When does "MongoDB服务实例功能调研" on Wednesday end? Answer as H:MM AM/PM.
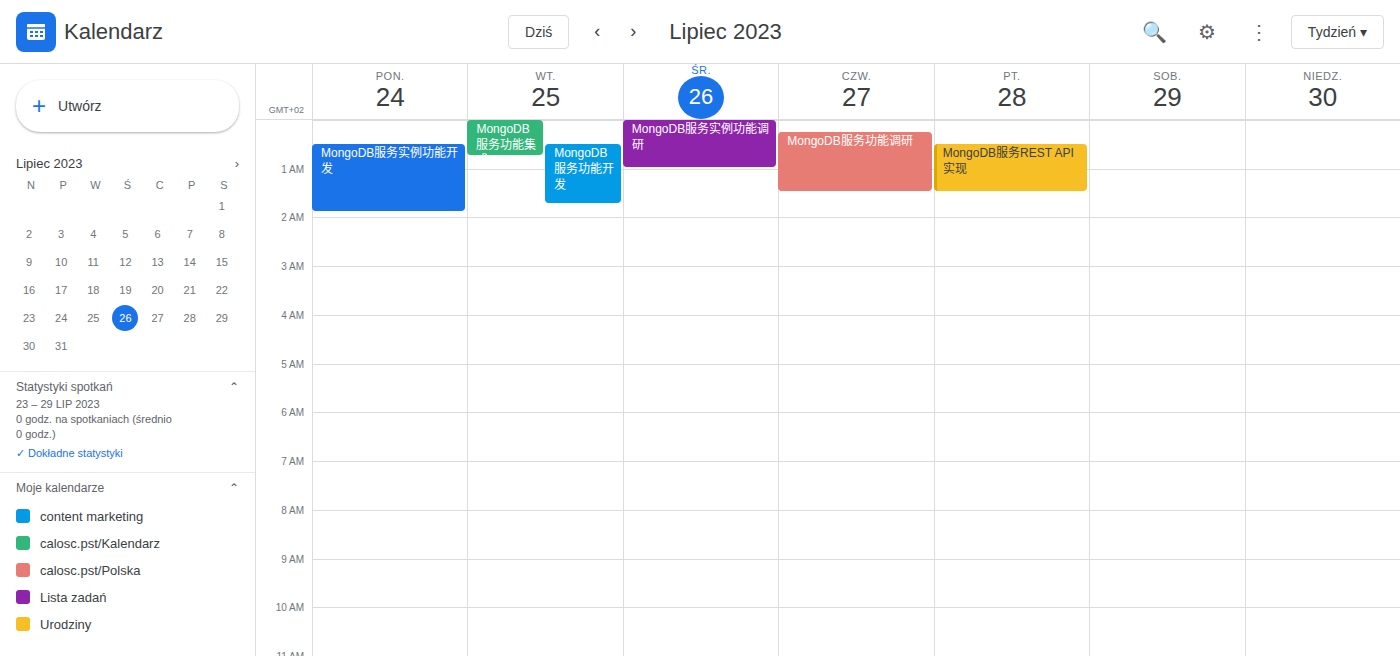
1:00 AM